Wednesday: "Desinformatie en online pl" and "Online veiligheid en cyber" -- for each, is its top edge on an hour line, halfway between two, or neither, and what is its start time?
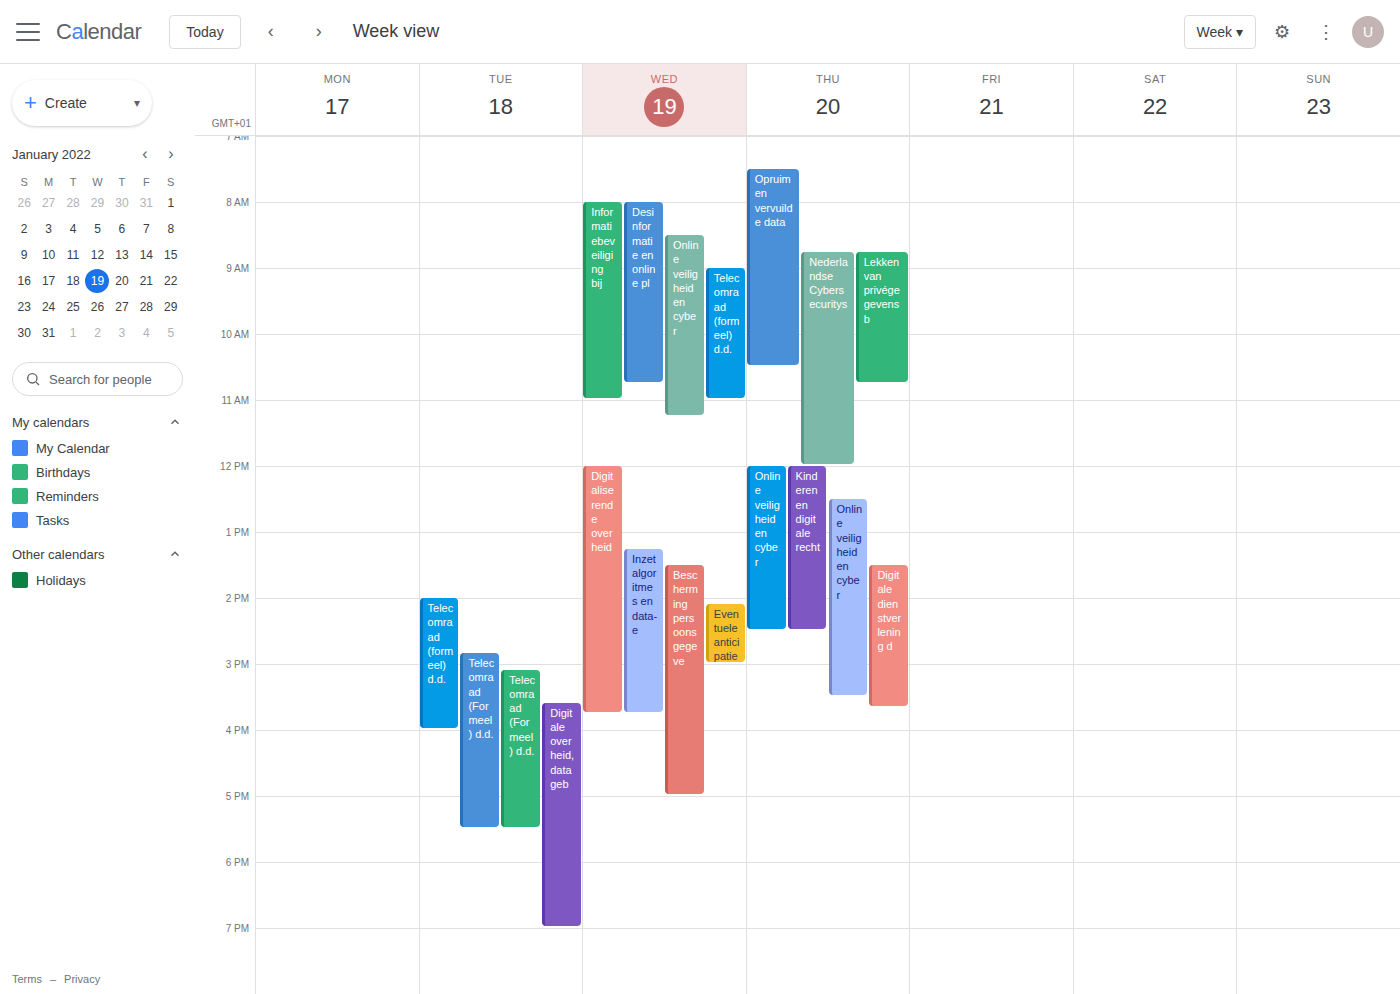
"Desinformatie en online pl": 8:00 AM, exactly on the 8 AM line. "Online veiligheid en cyber": 8:30 AM, halfway between the 8 AM and 9 AM lines.